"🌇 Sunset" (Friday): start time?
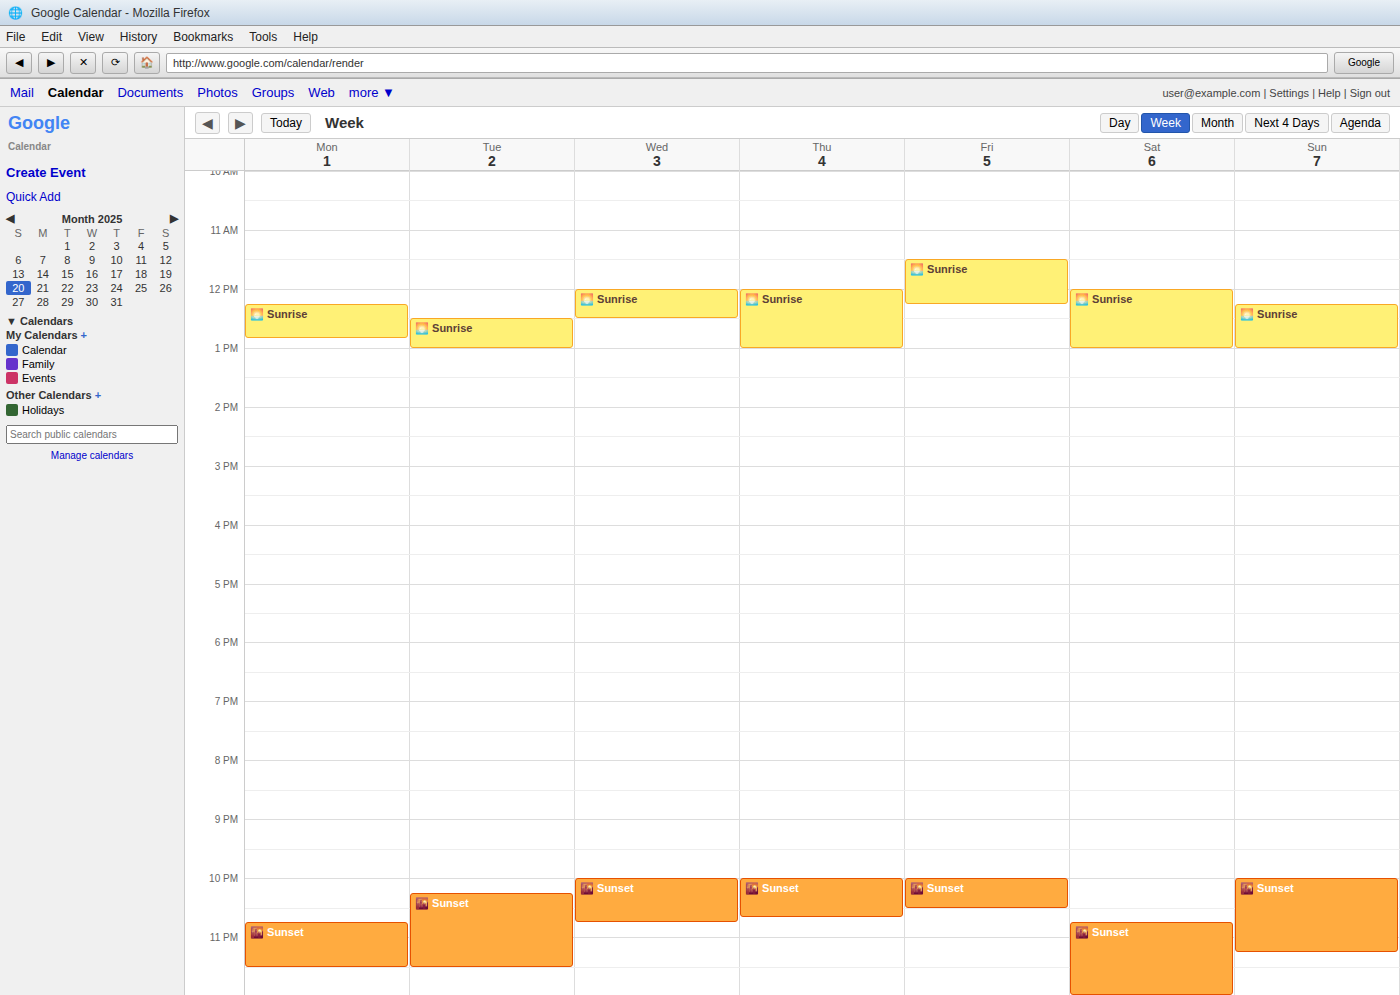
22:00